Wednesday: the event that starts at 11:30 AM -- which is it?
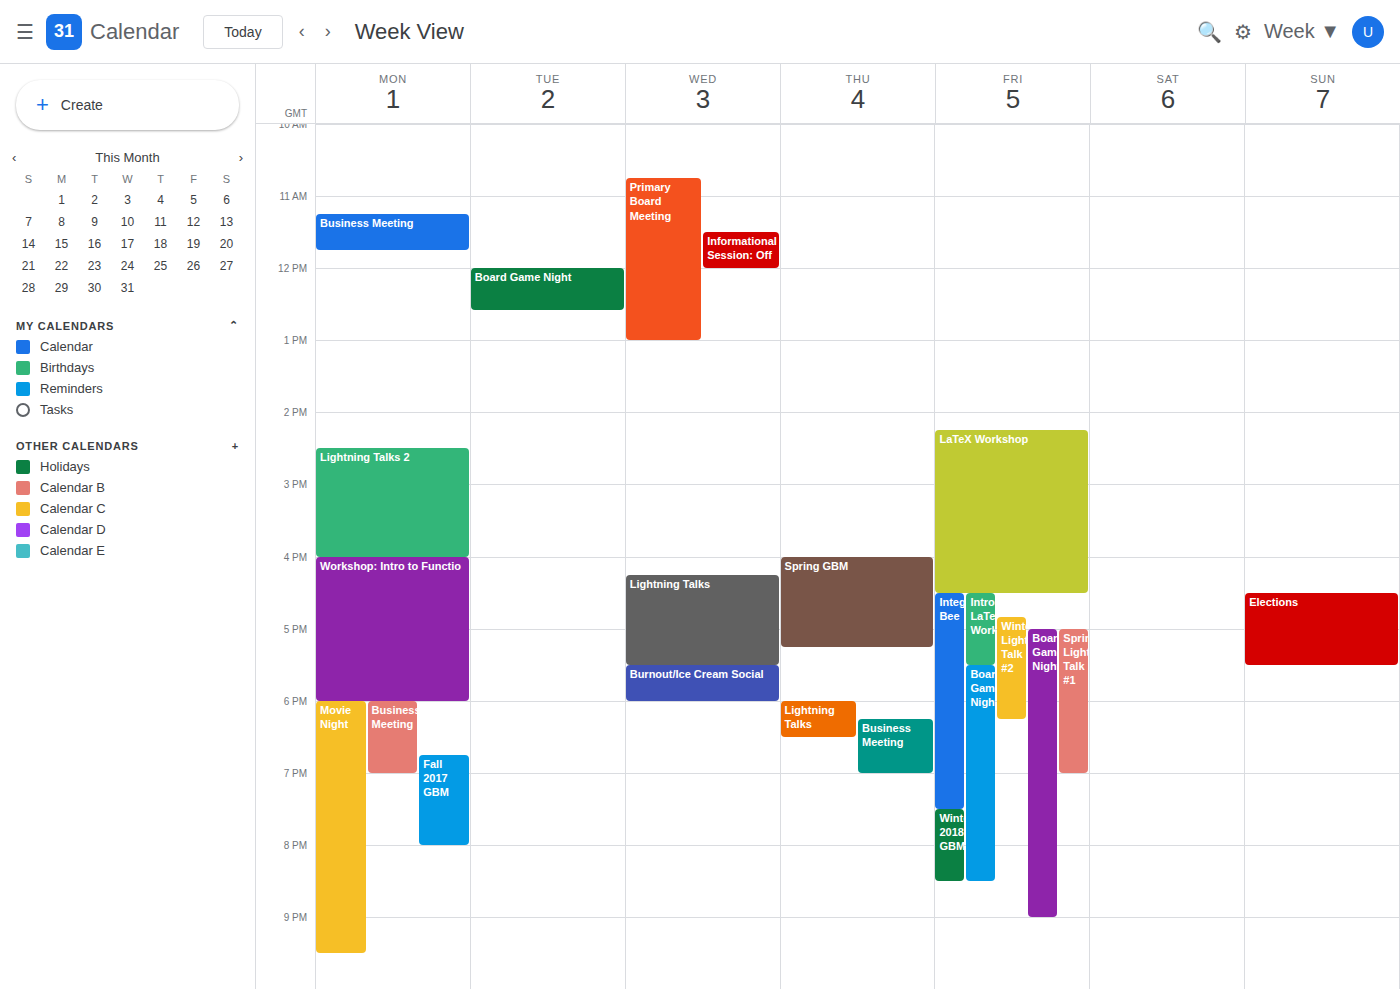
"Informational Session: Off"